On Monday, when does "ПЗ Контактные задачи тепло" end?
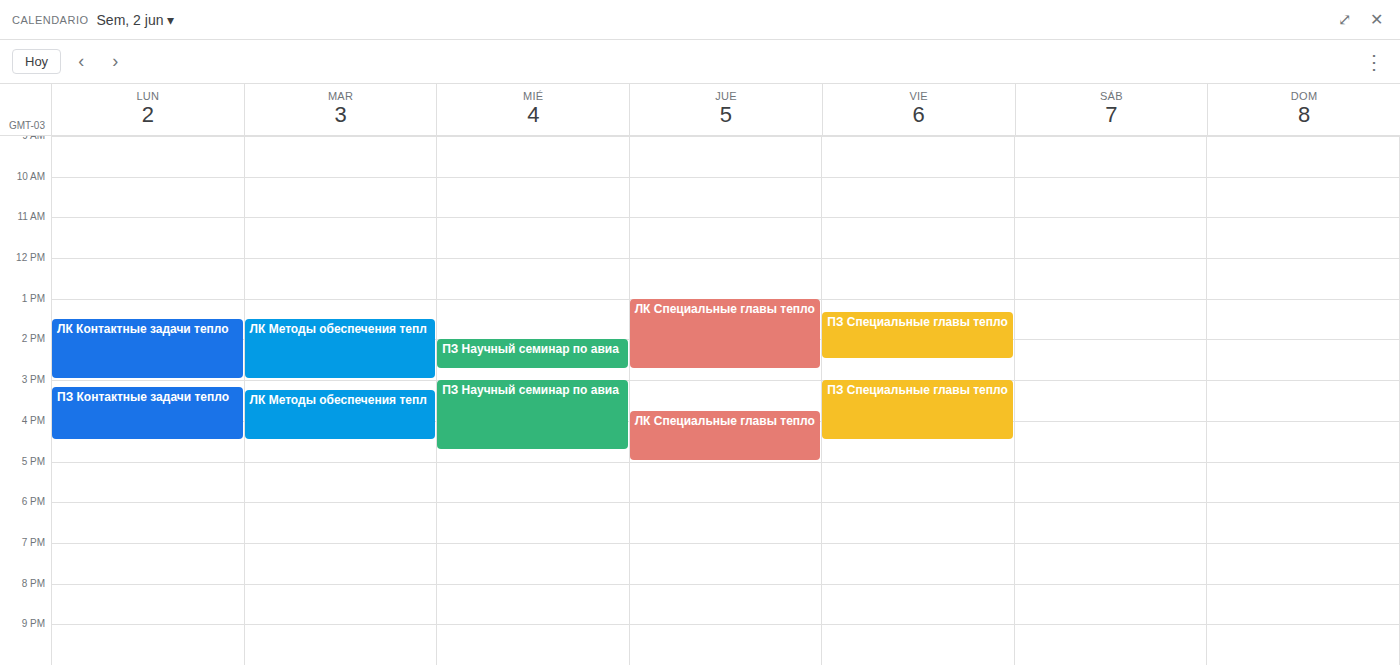
4:30 PM